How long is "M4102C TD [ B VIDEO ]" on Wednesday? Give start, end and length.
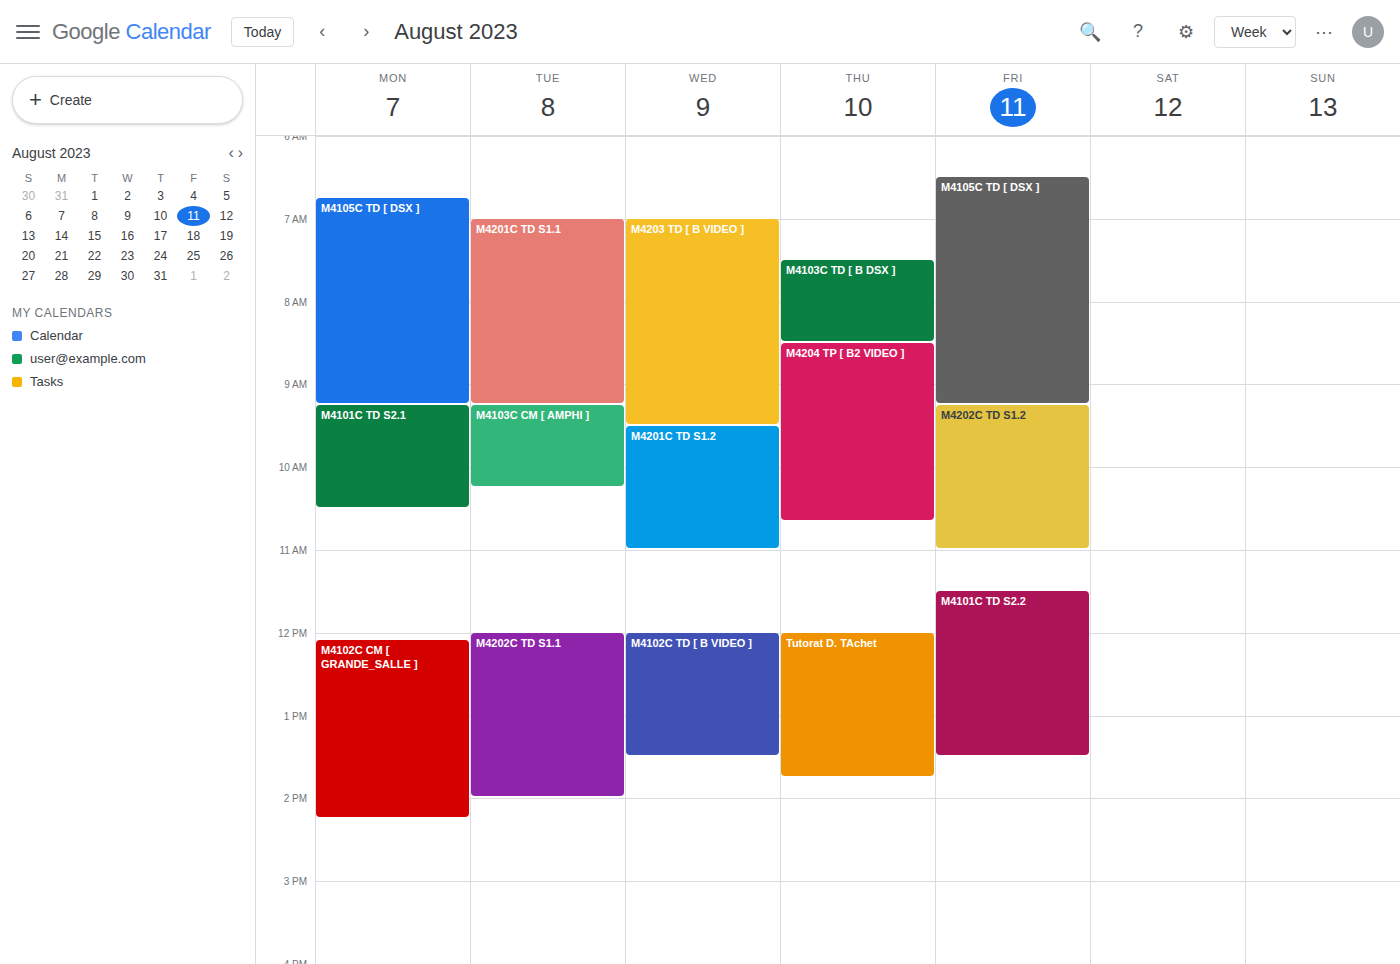
12:00 PM to 1:30 PM, 1 hour 30 minutes